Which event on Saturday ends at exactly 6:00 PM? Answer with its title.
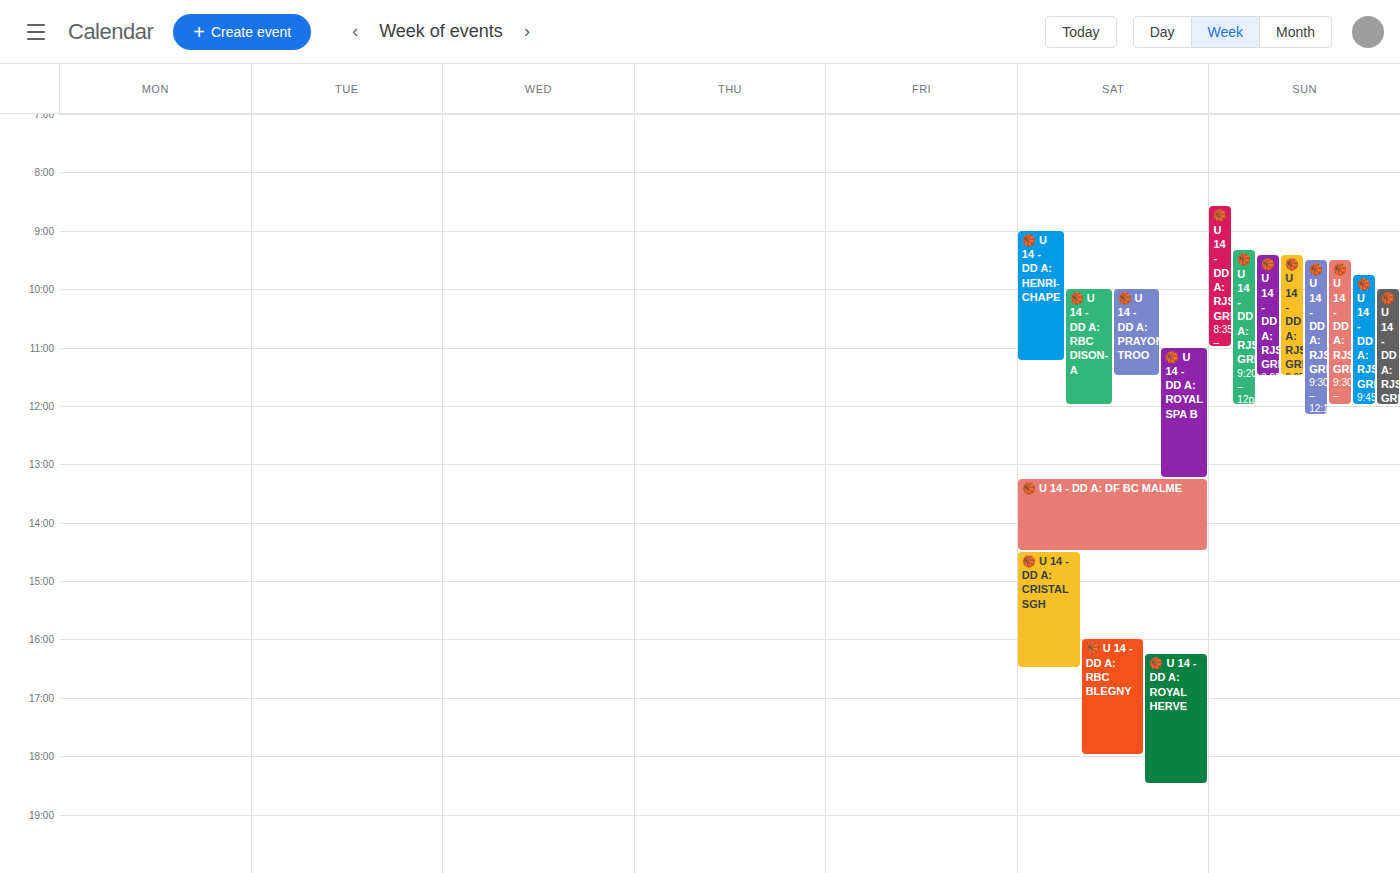
"🏀 U 14 - DD A: RBC BLEGNY"